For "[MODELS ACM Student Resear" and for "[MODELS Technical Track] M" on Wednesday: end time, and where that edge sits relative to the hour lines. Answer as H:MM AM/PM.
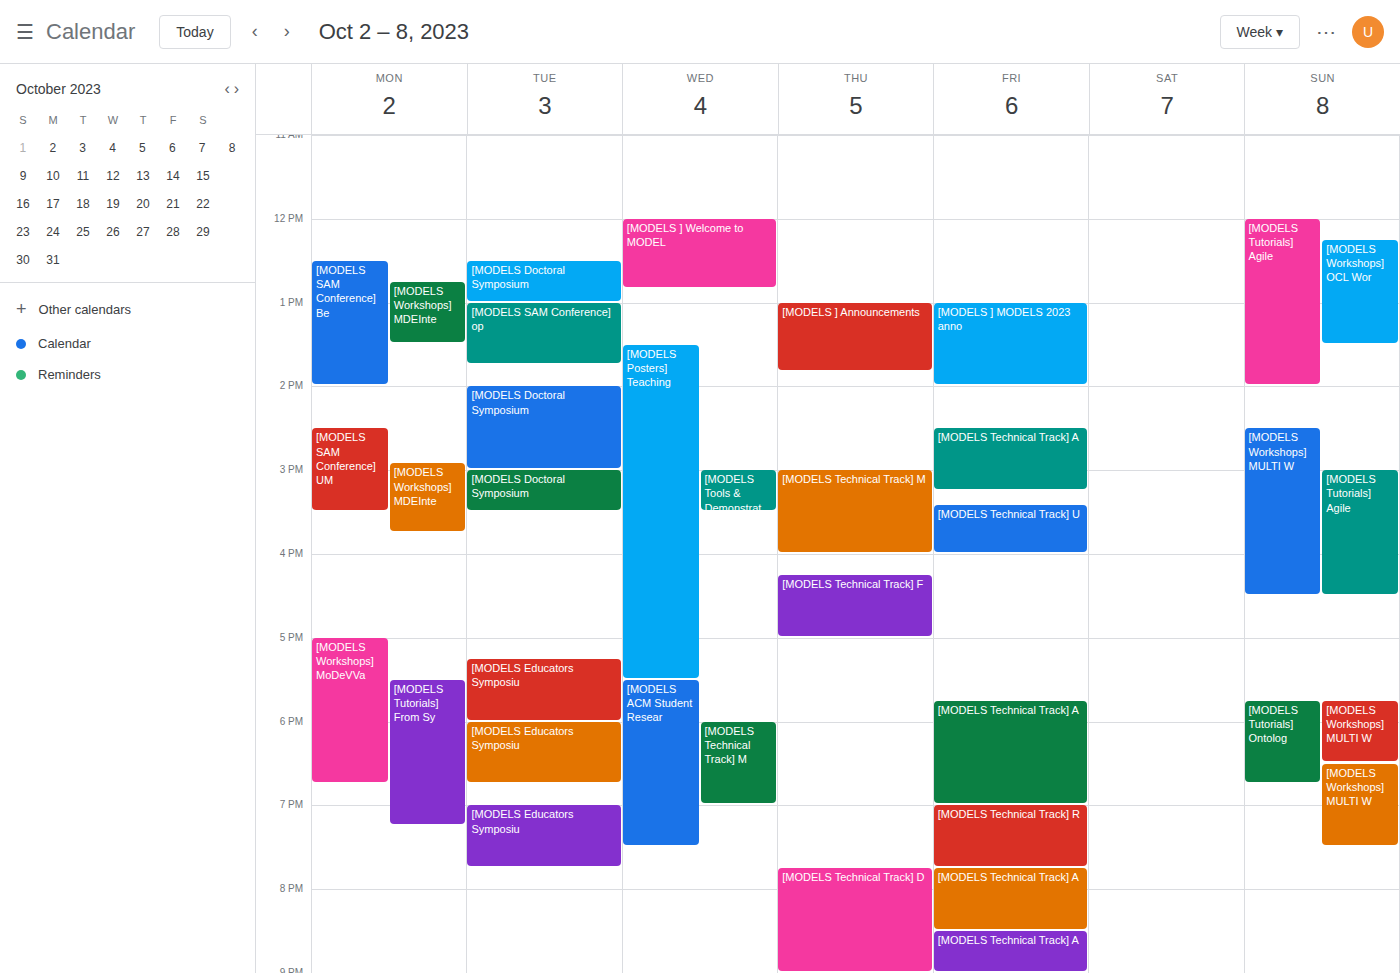
"[MODELS ACM Student Resear": 7:30 PM, halfway between the 7 PM and 8 PM lines. "[MODELS Technical Track] M": 7:00 PM, exactly on the 7 PM line.